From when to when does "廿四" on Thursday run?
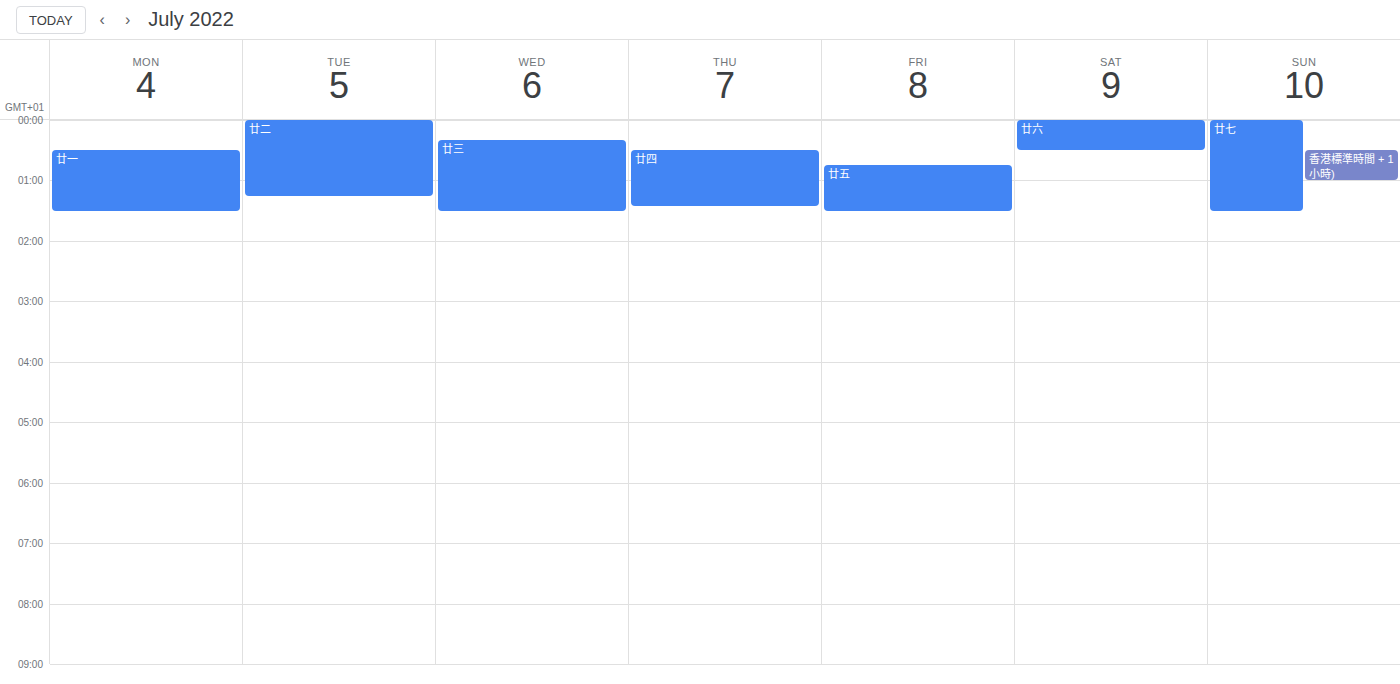
12:30 AM to 1:25 AM